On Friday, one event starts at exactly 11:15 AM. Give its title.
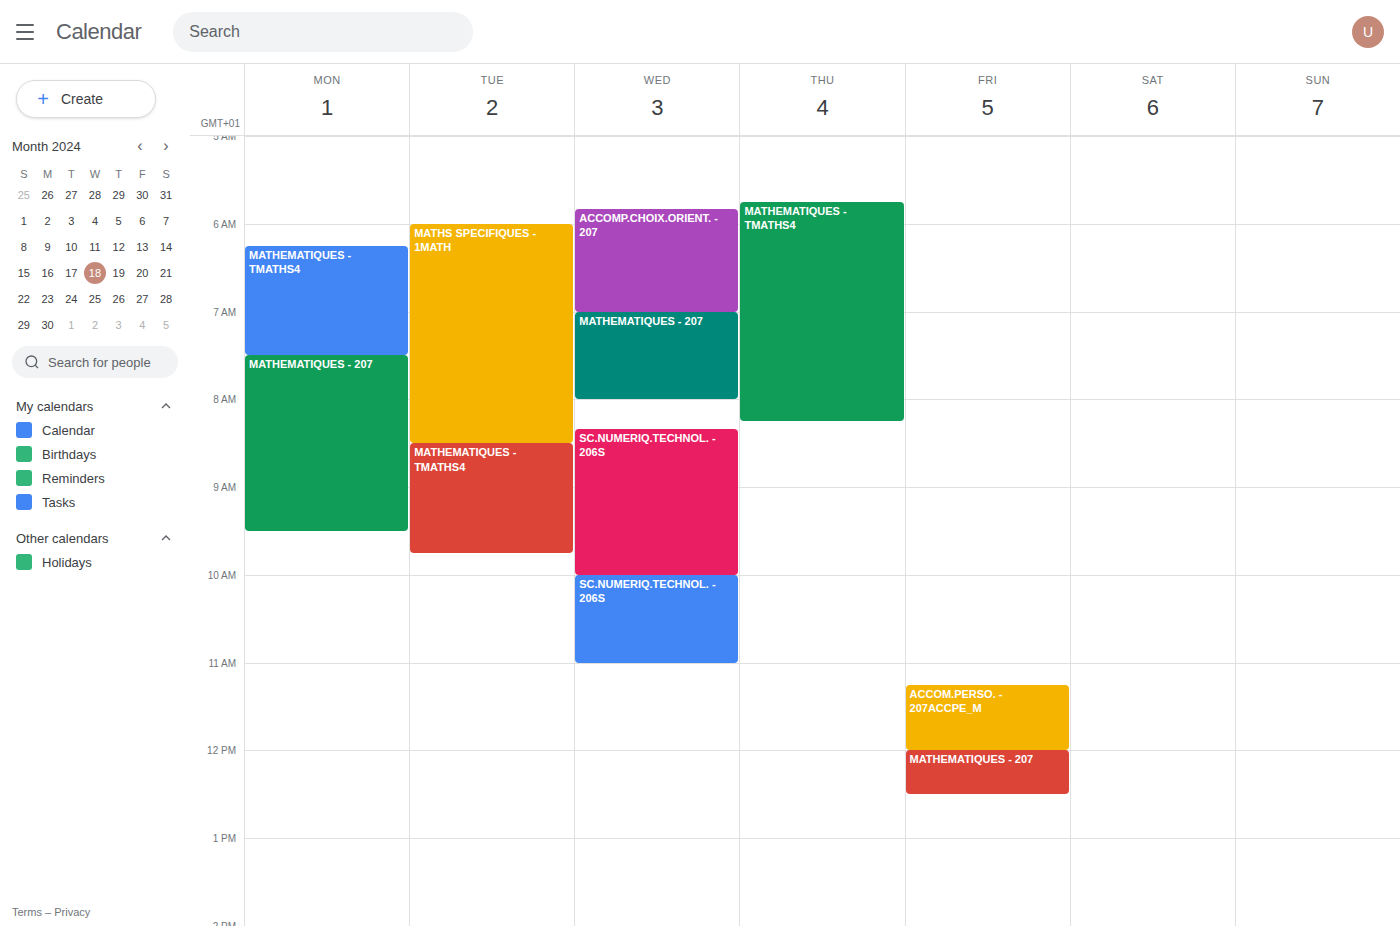
"ACCOM.PERSO. - 207ACCPE_M"